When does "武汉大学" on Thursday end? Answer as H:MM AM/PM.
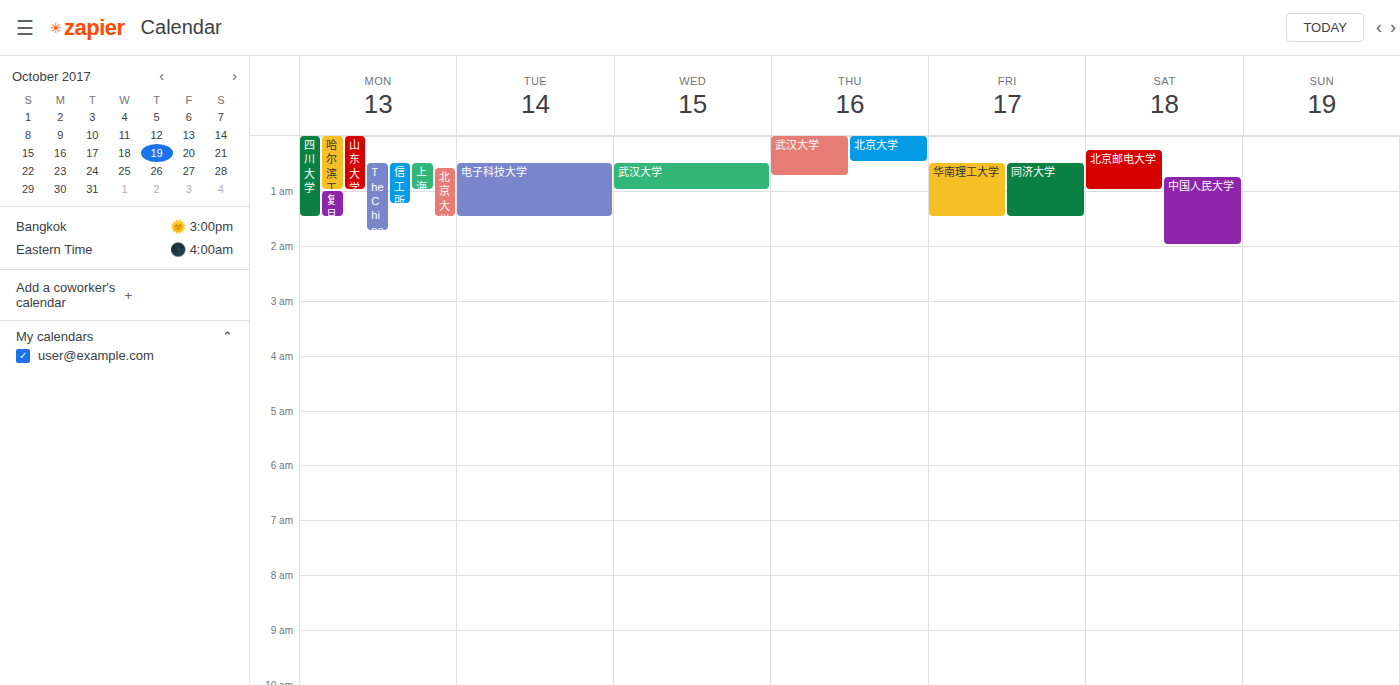
12:45 AM